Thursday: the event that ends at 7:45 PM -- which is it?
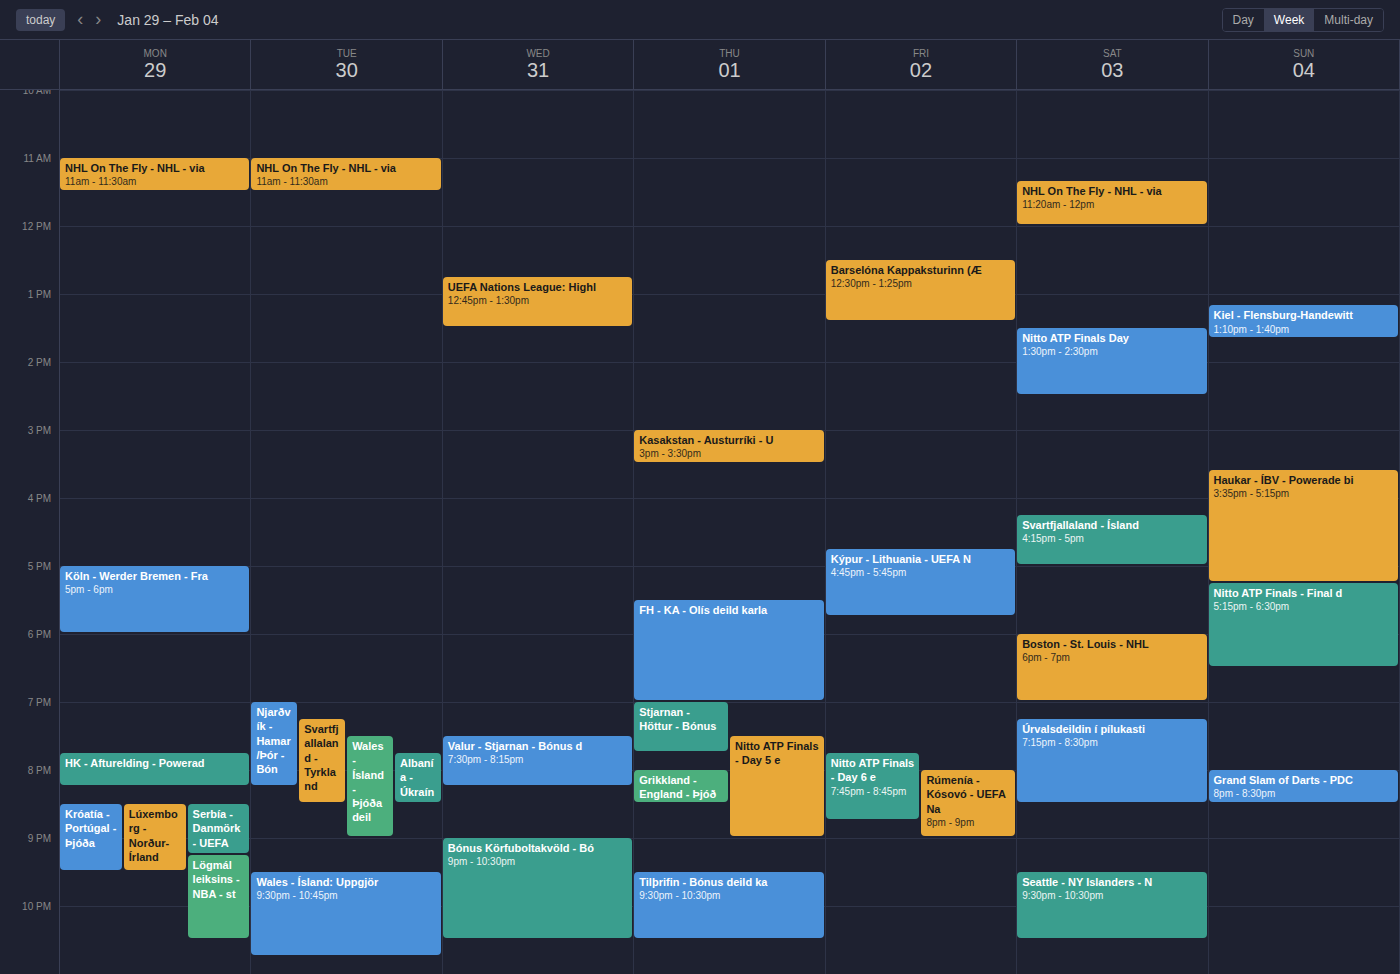
"Stjarnan - Höttur - Bónus"